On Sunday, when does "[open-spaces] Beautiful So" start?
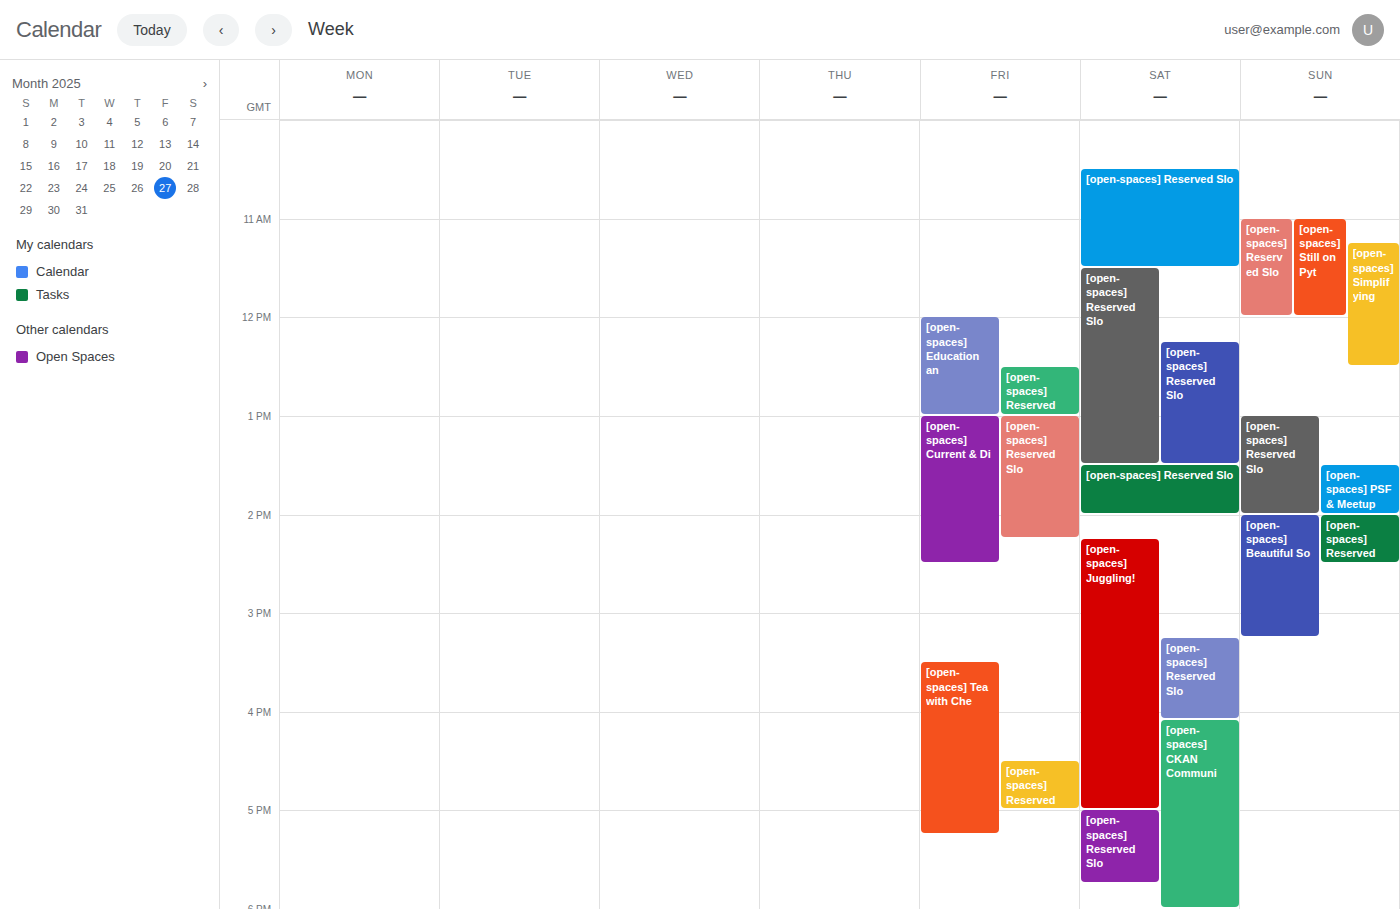
2:00 PM